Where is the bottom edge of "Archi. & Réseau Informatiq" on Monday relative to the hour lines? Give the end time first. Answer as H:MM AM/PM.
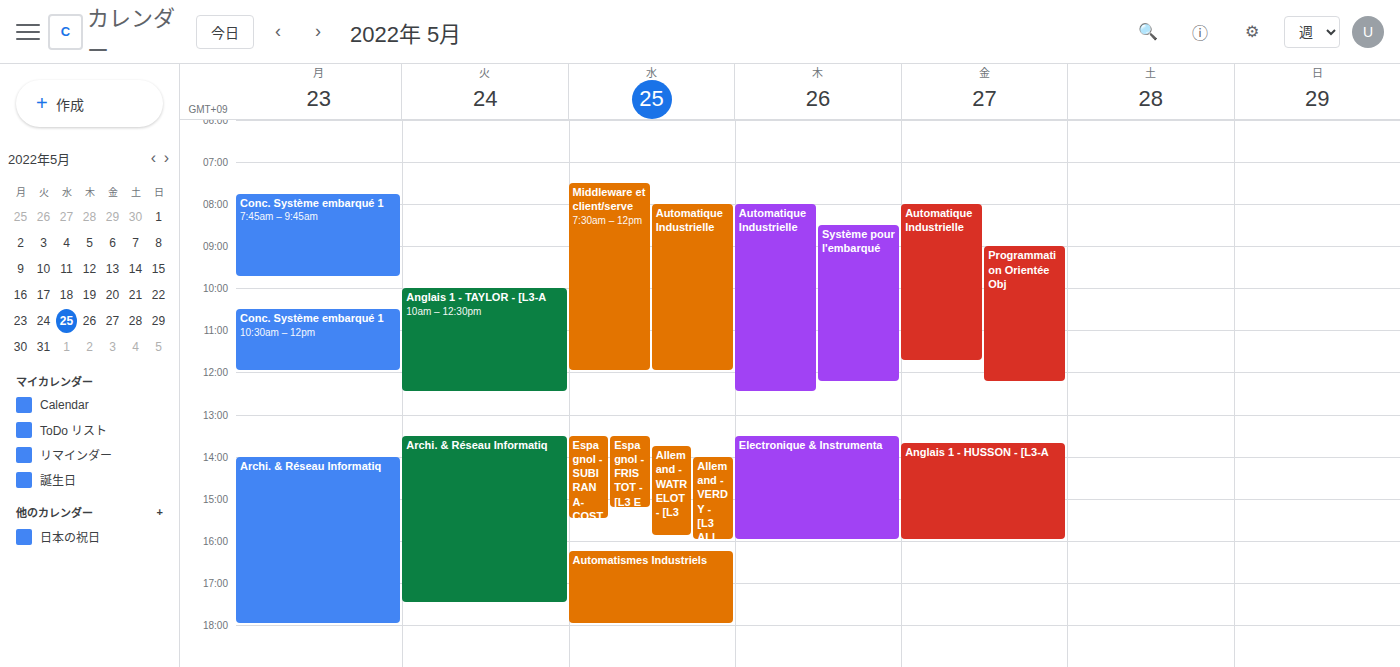
6:00 PM -- exactly on the 6 PM line.